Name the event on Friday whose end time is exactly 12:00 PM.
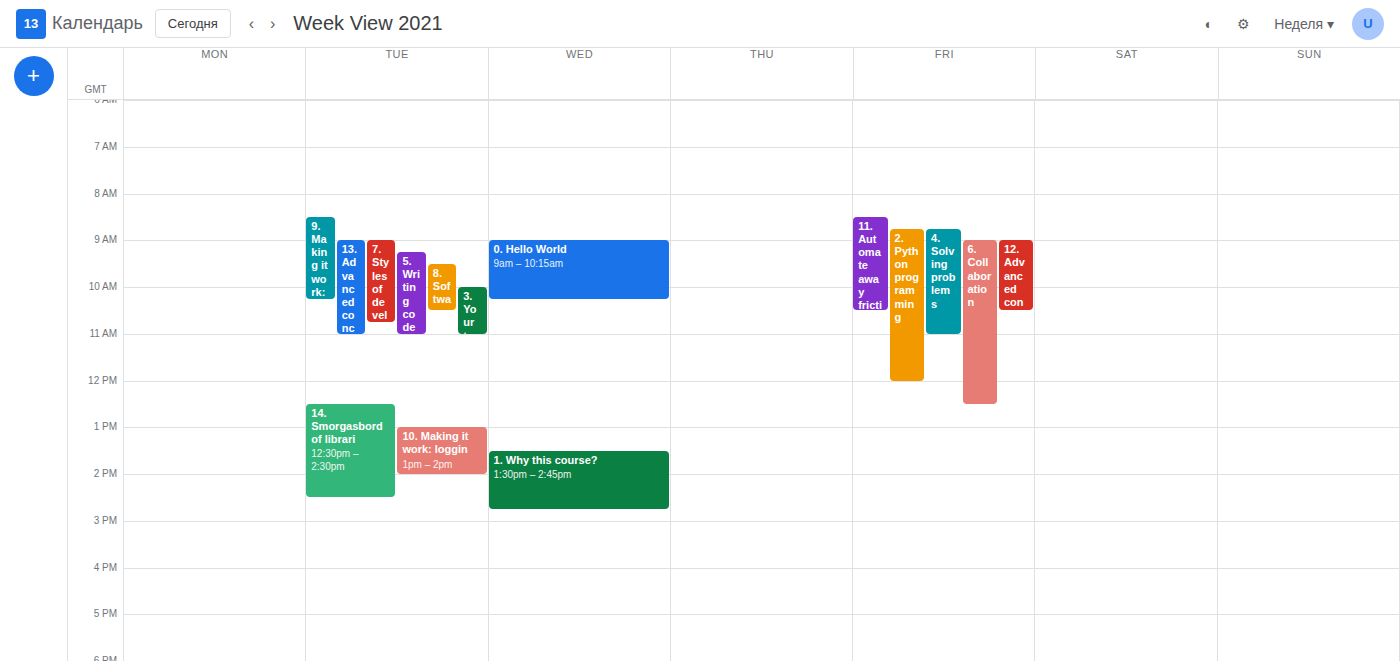
"2. Python programming"